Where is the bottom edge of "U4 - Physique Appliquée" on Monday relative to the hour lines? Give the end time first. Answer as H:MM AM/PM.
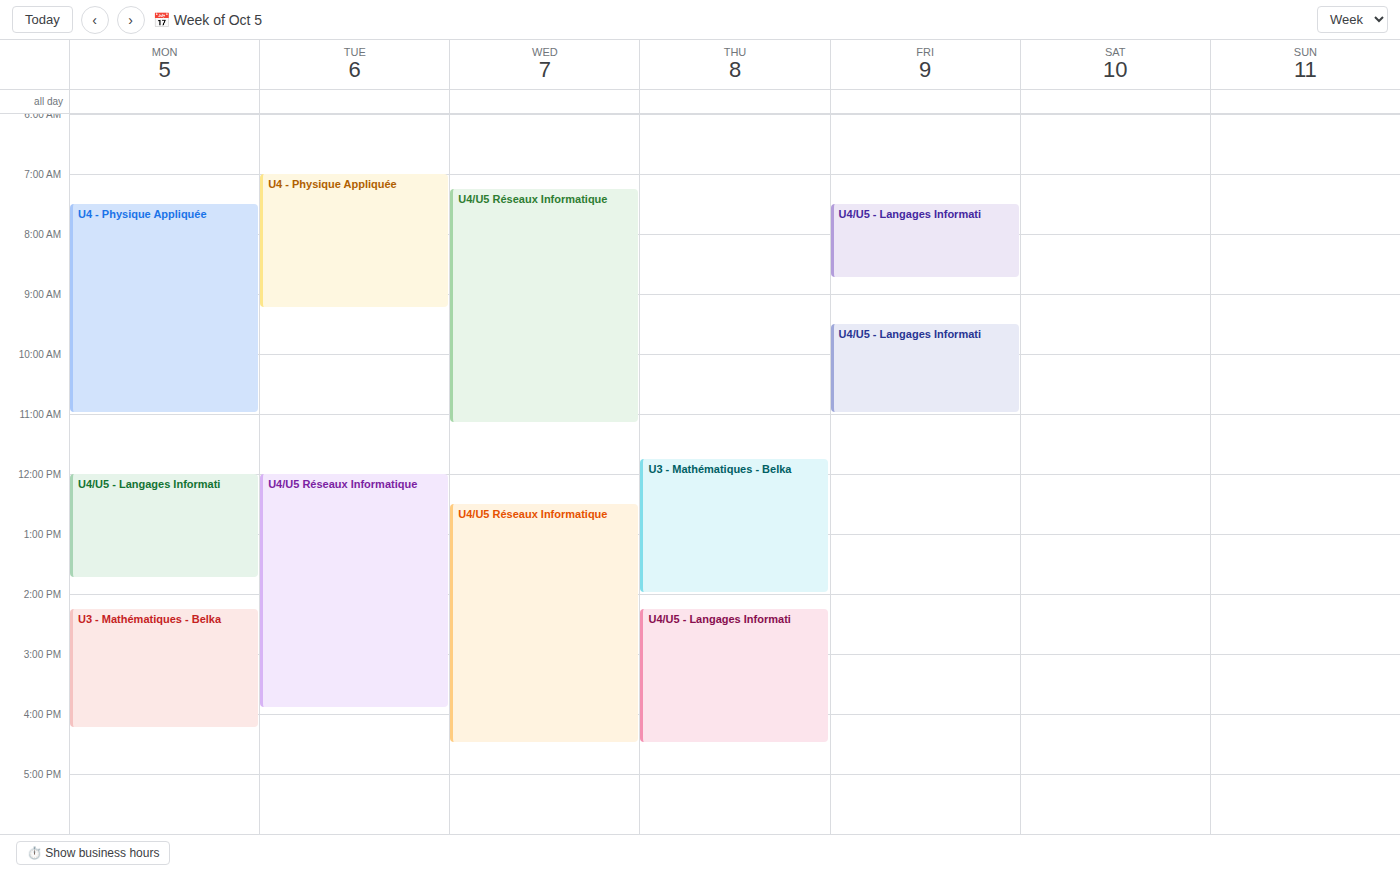
11:00 AM -- exactly on the 11 AM line.